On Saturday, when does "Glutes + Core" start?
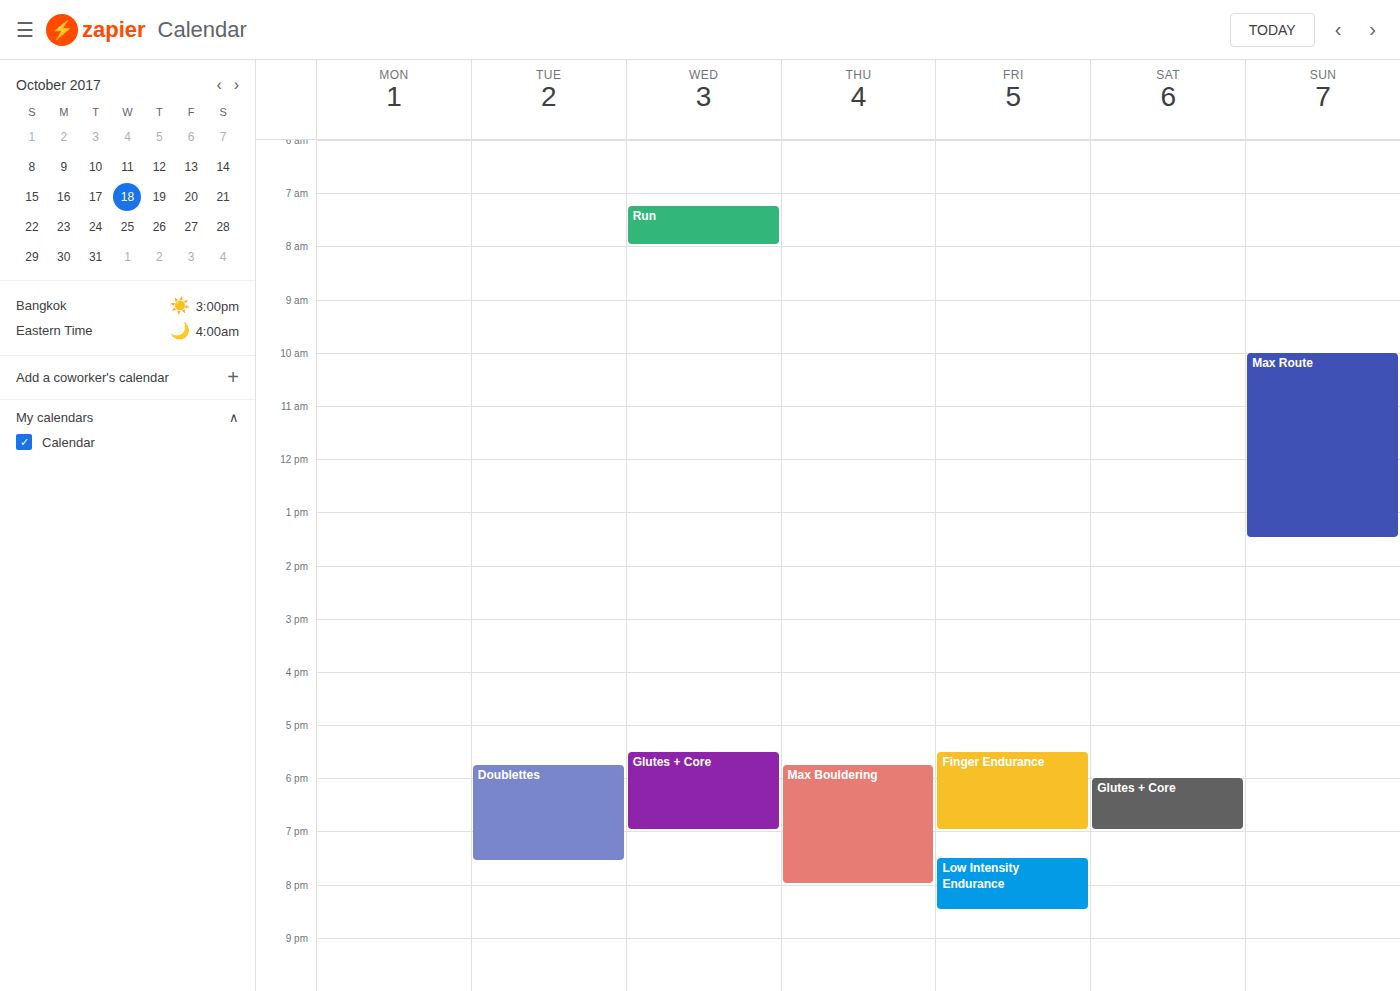
18:00